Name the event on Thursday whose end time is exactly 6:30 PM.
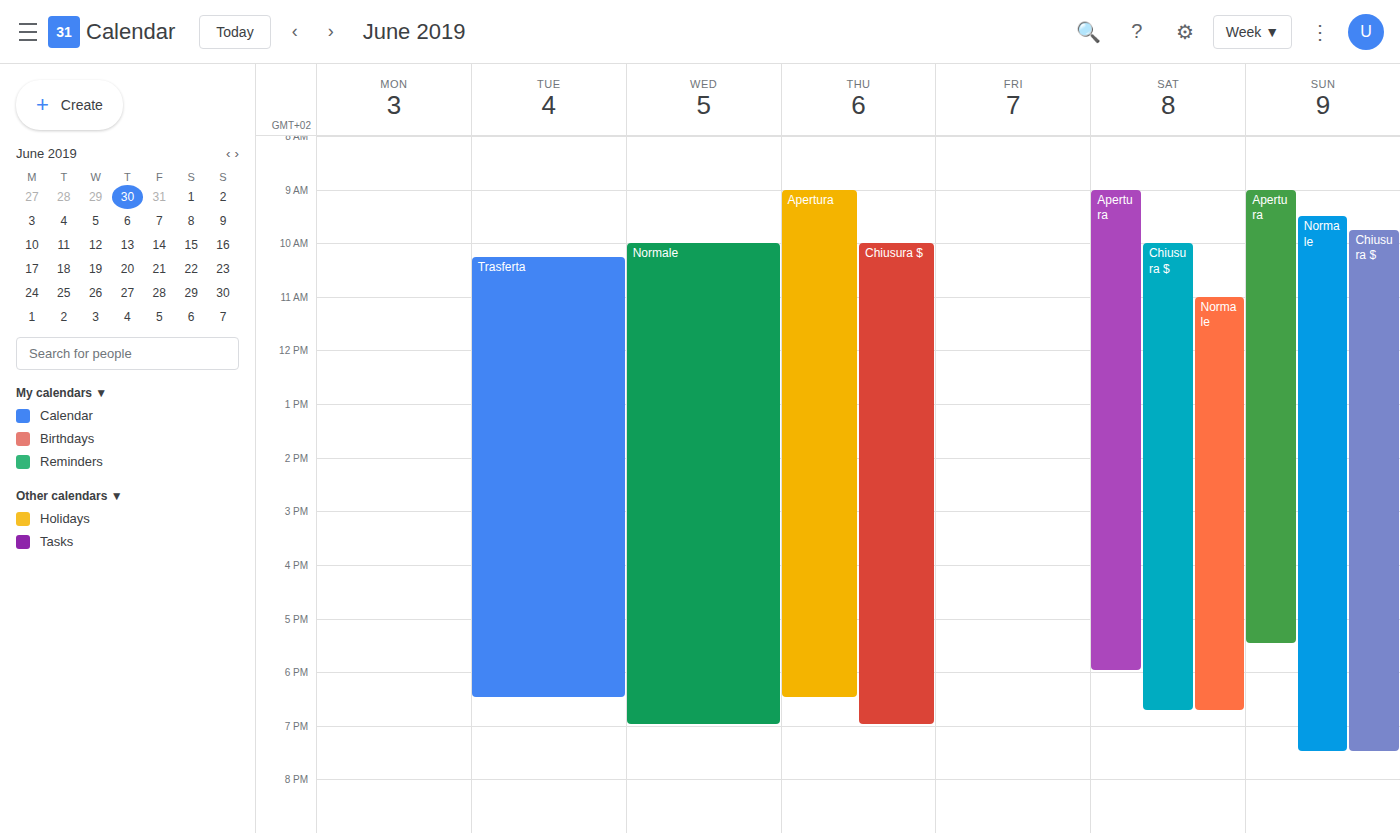
"Apertura"